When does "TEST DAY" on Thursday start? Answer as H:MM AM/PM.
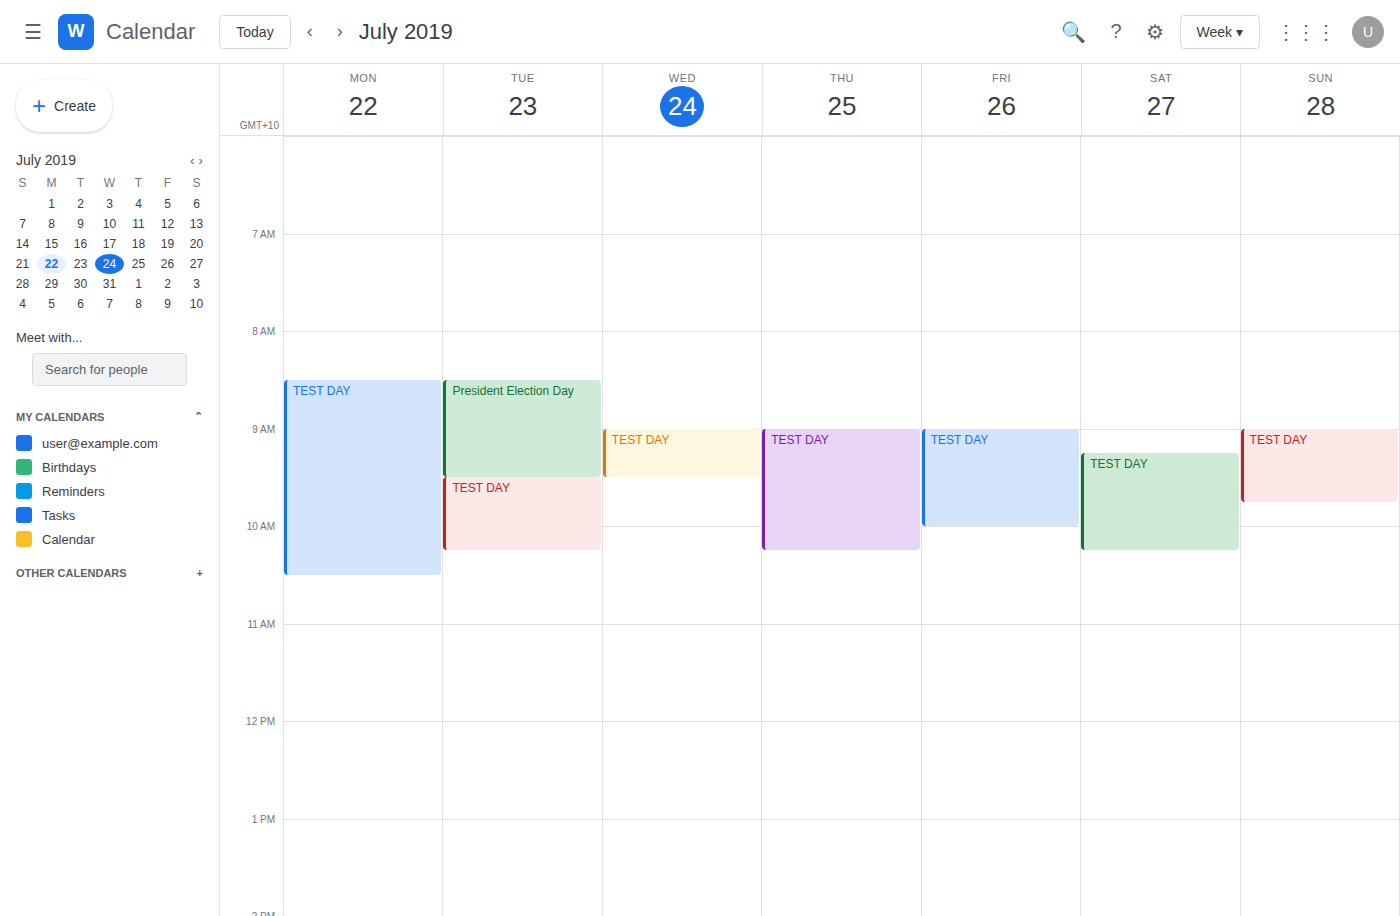
9:00 AM